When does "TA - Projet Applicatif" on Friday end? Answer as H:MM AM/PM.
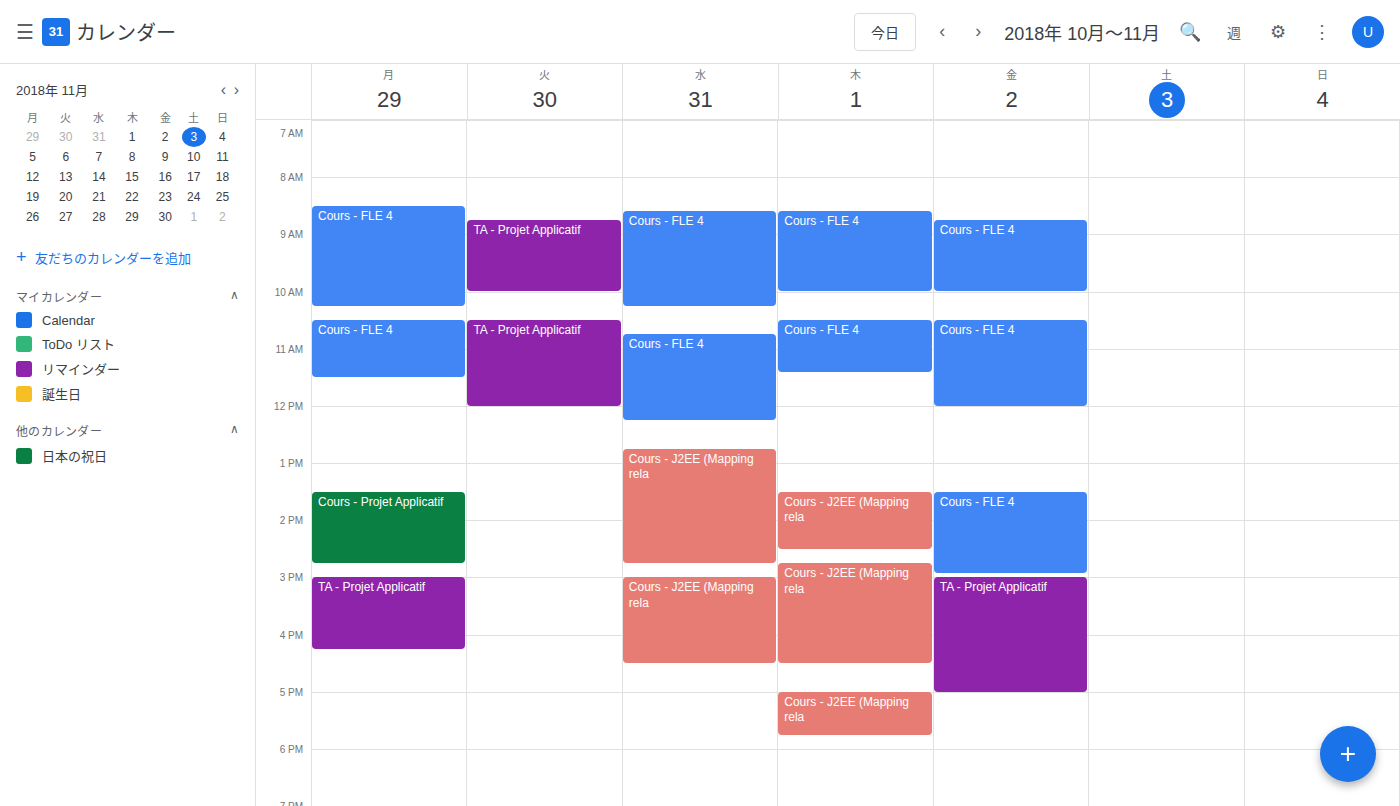
5:00 PM